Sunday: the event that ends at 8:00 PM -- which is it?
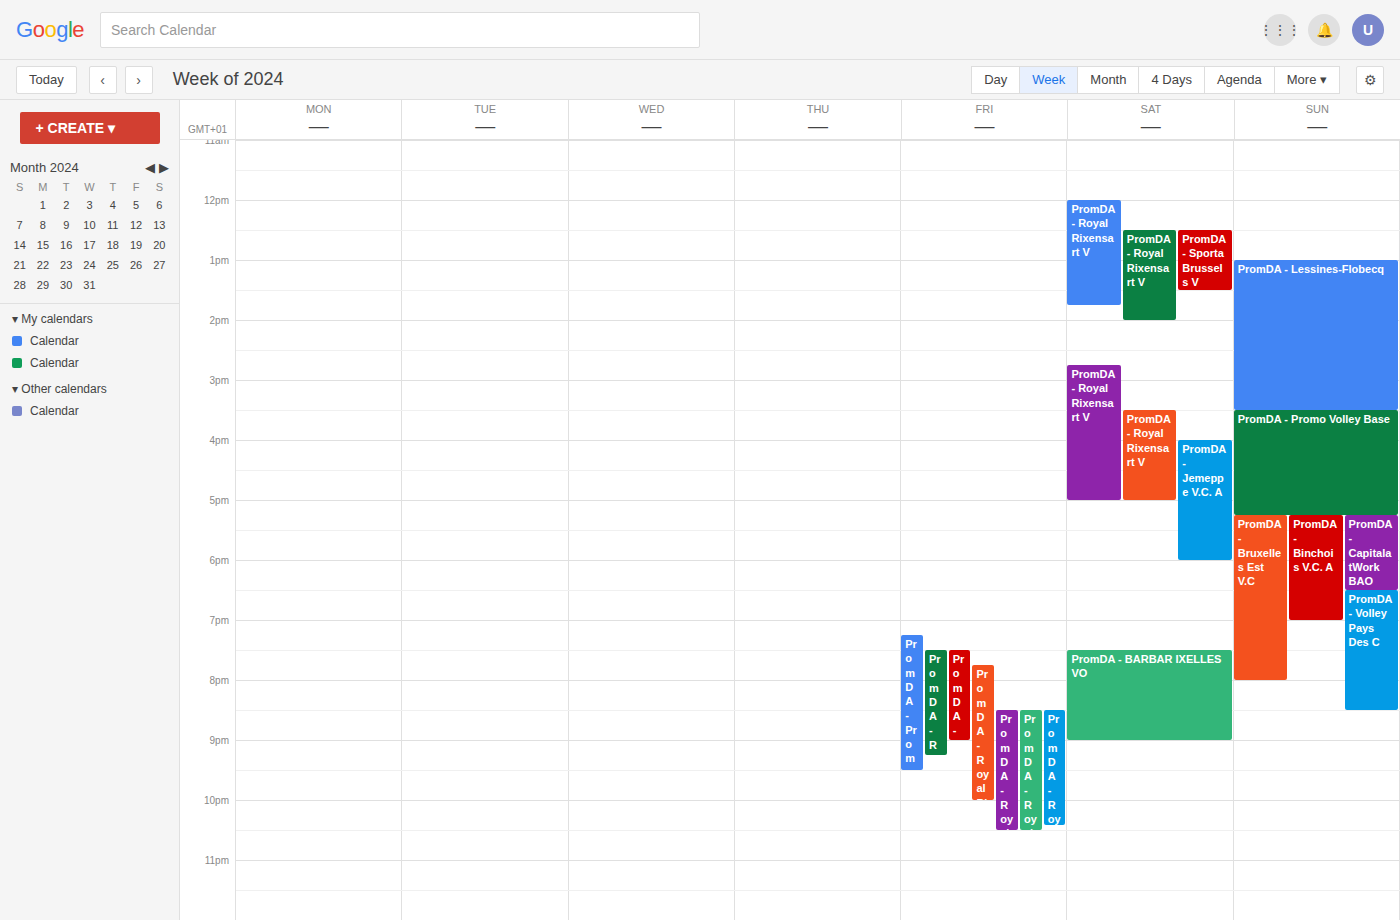
"PromDA - Bruxelles Est V.C"